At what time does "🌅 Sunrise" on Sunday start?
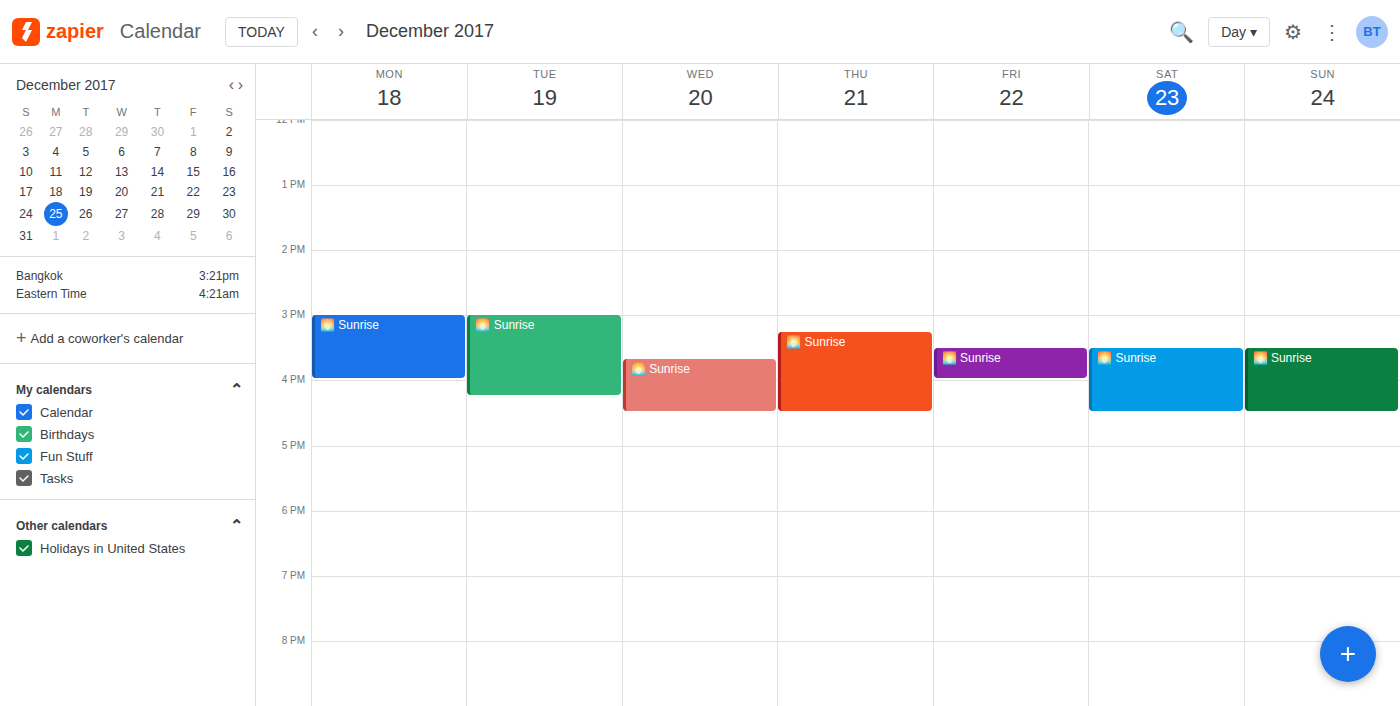
3:30 PM